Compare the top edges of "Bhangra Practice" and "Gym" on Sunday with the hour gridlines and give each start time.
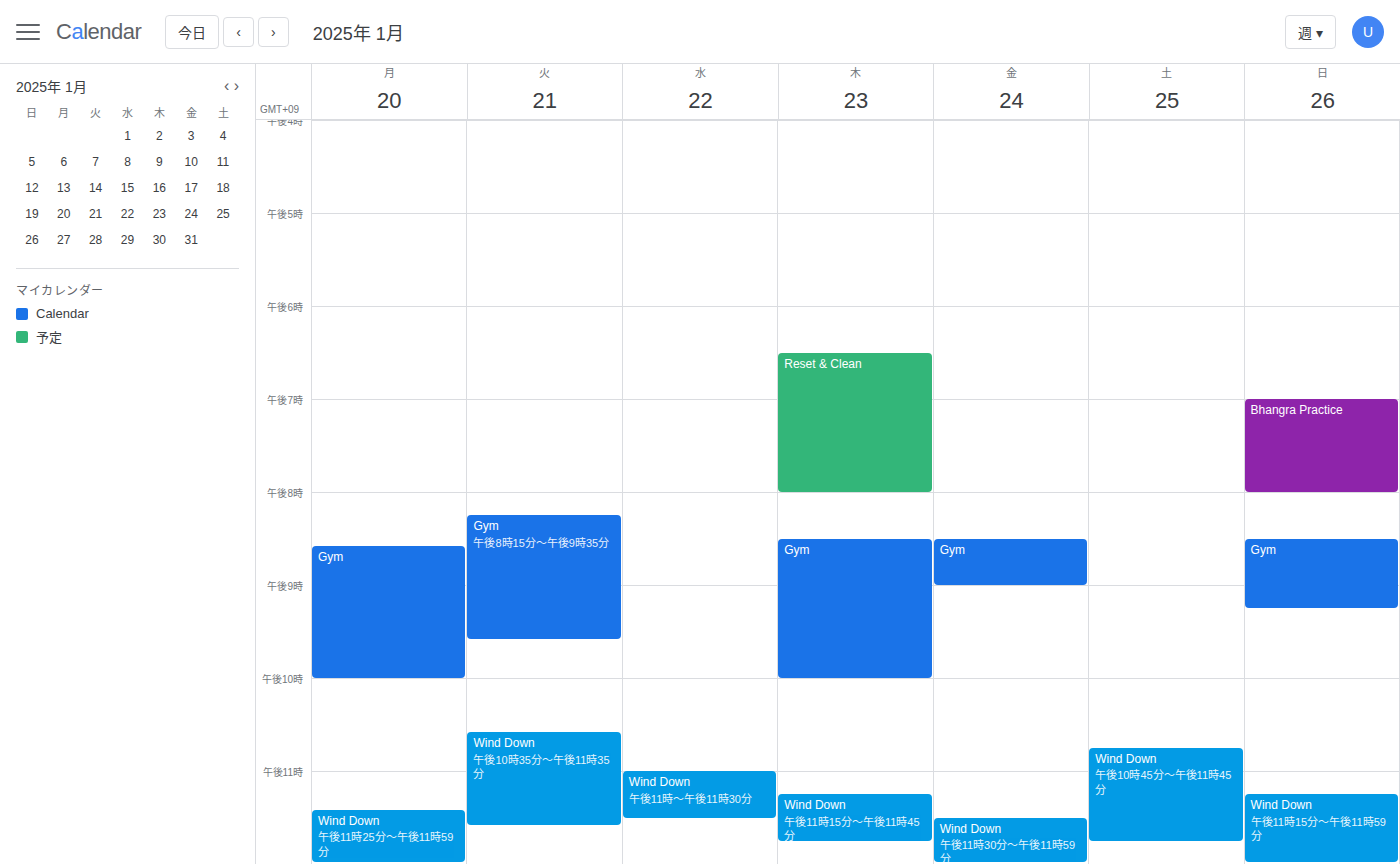
"Bhangra Practice": 7:00 PM, exactly on the 7 PM line. "Gym": 8:30 PM, halfway between the 8 PM and 9 PM lines.